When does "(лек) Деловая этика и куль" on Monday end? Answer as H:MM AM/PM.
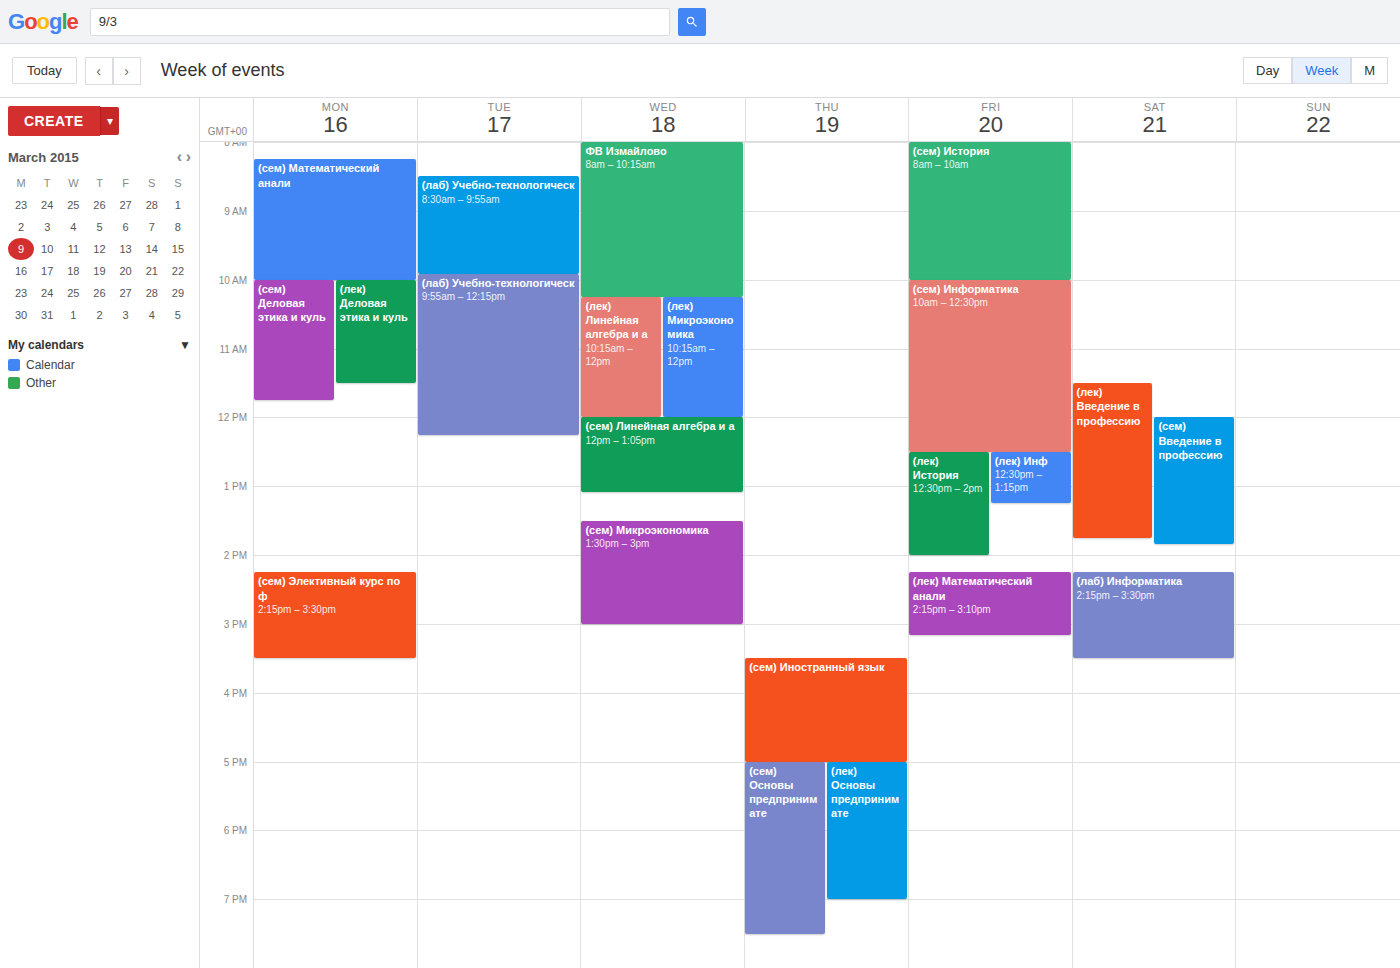
11:30 AM